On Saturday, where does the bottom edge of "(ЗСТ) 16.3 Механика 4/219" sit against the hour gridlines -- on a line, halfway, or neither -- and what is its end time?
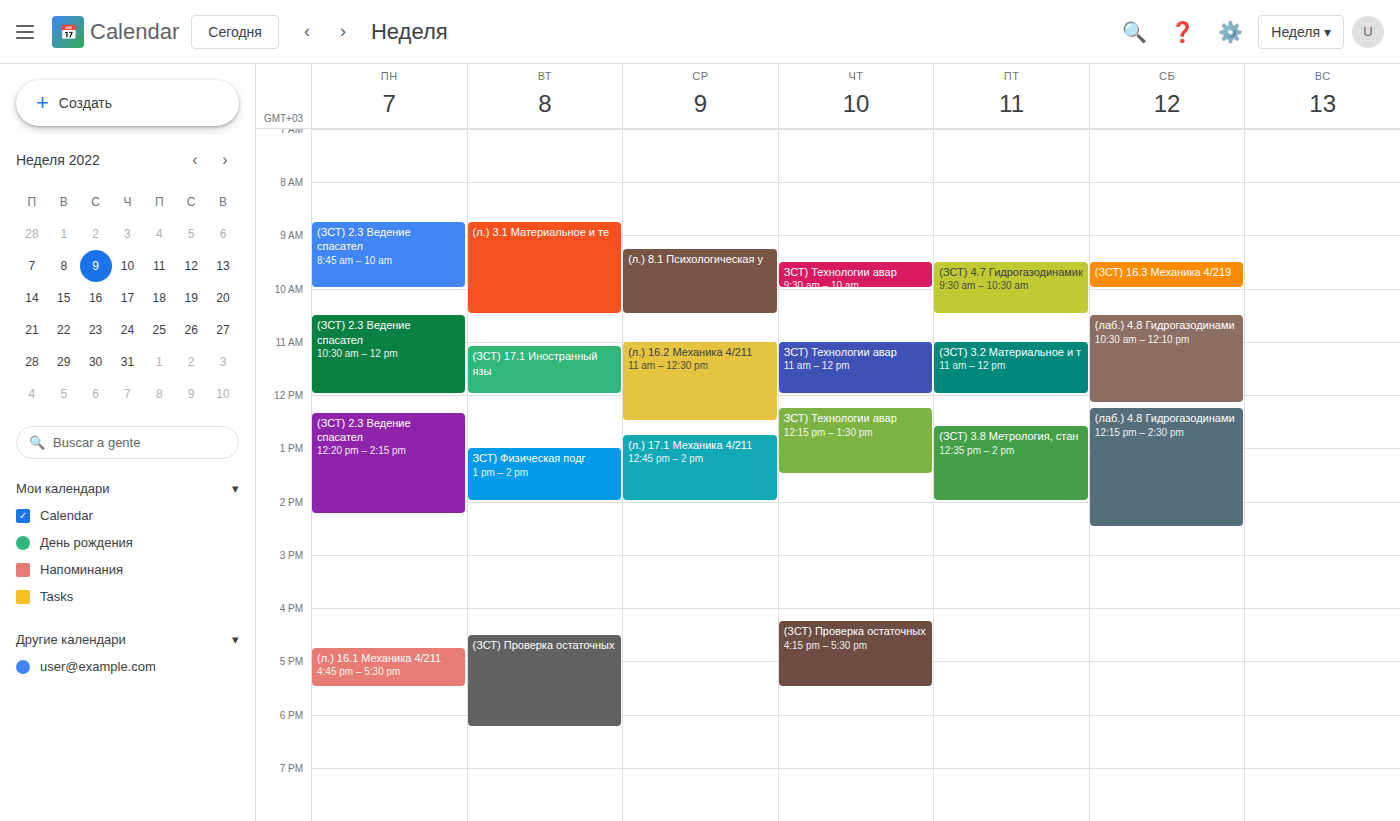
10:00 AM -- exactly on the 10 AM line.